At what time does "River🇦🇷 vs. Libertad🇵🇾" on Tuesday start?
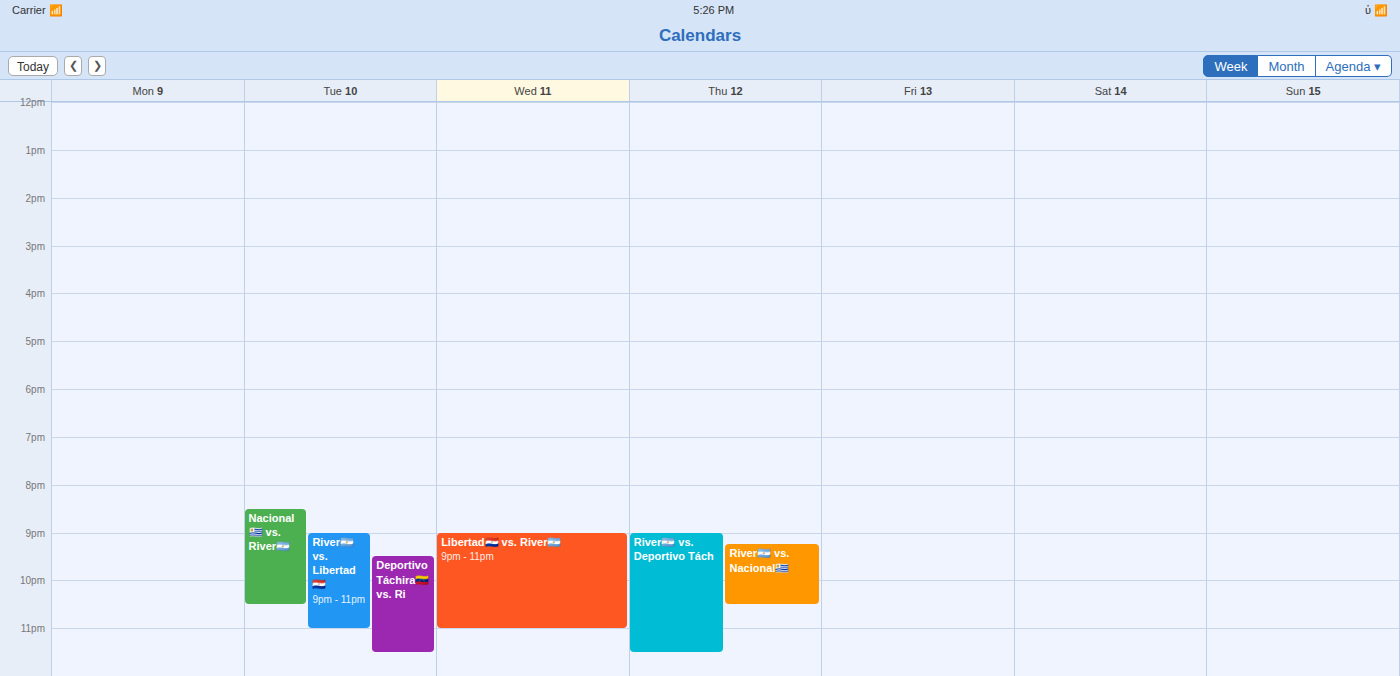
9:00 PM